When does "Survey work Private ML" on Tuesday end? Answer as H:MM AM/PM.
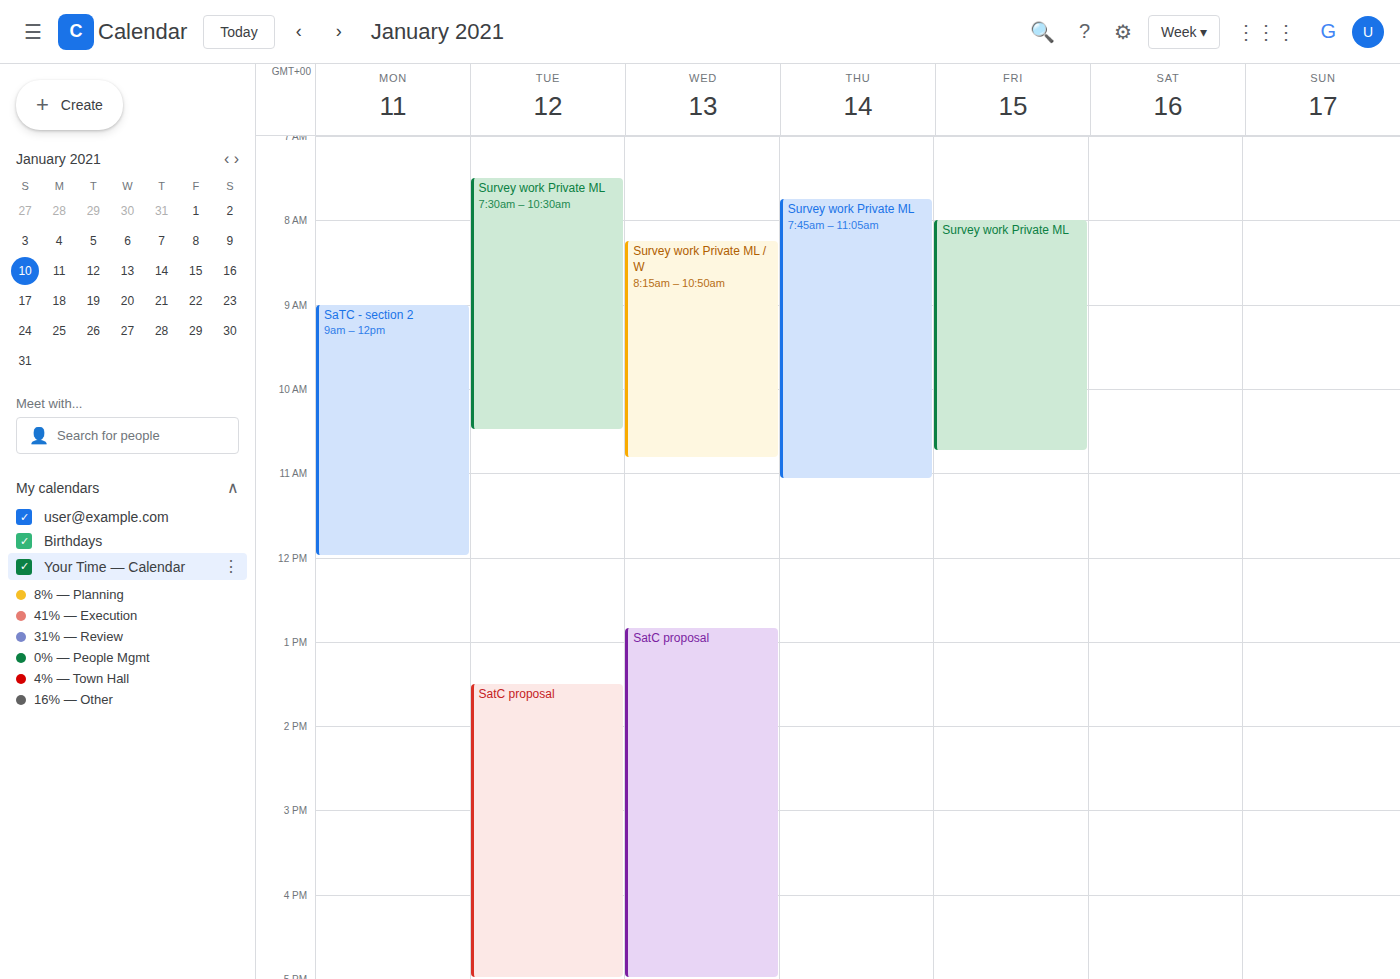
10:30 AM